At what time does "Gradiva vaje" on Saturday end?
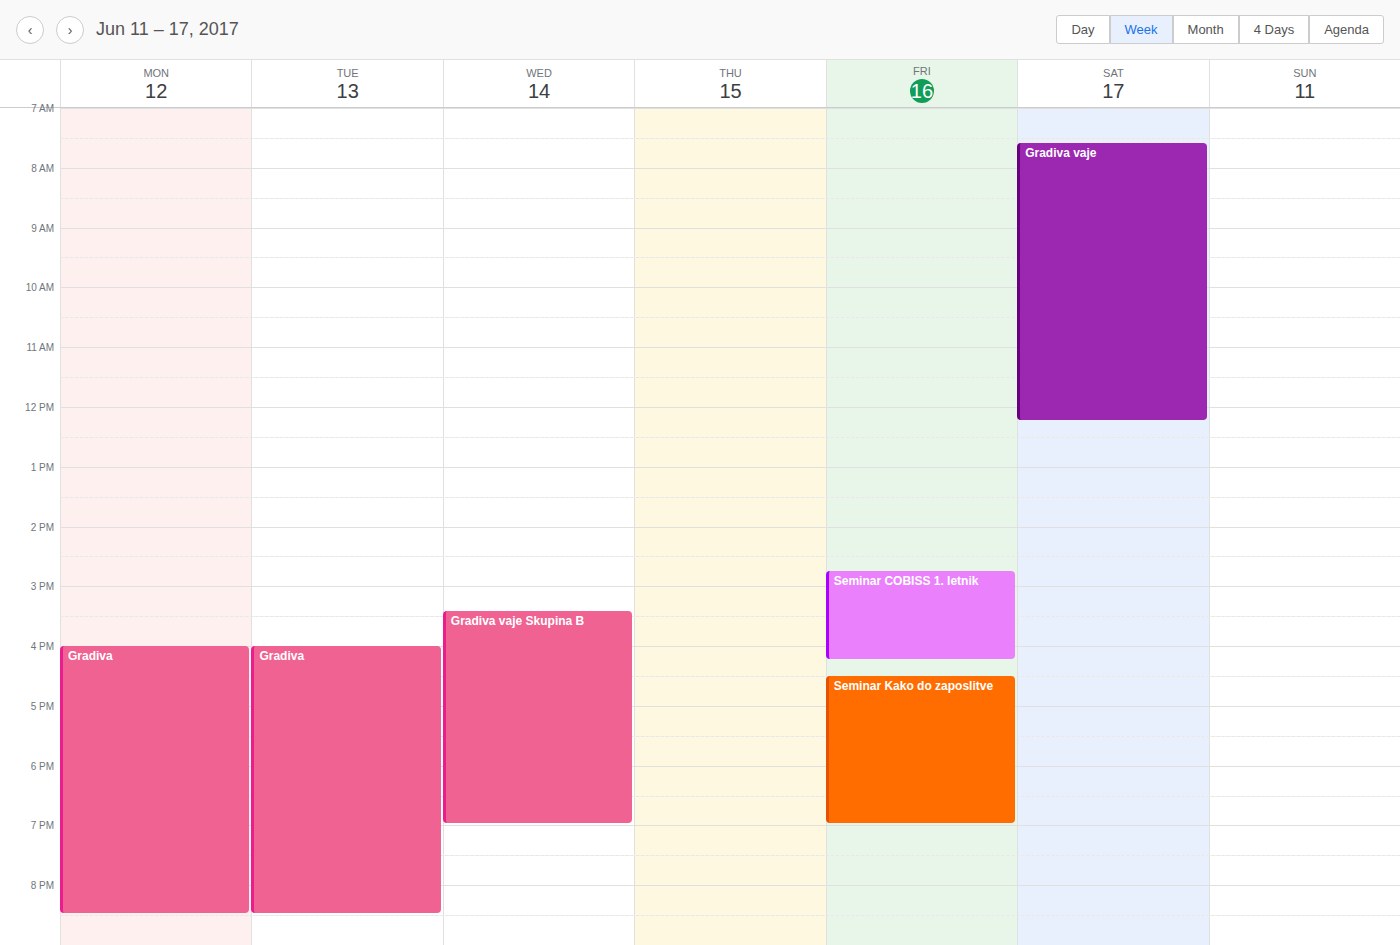
12:15